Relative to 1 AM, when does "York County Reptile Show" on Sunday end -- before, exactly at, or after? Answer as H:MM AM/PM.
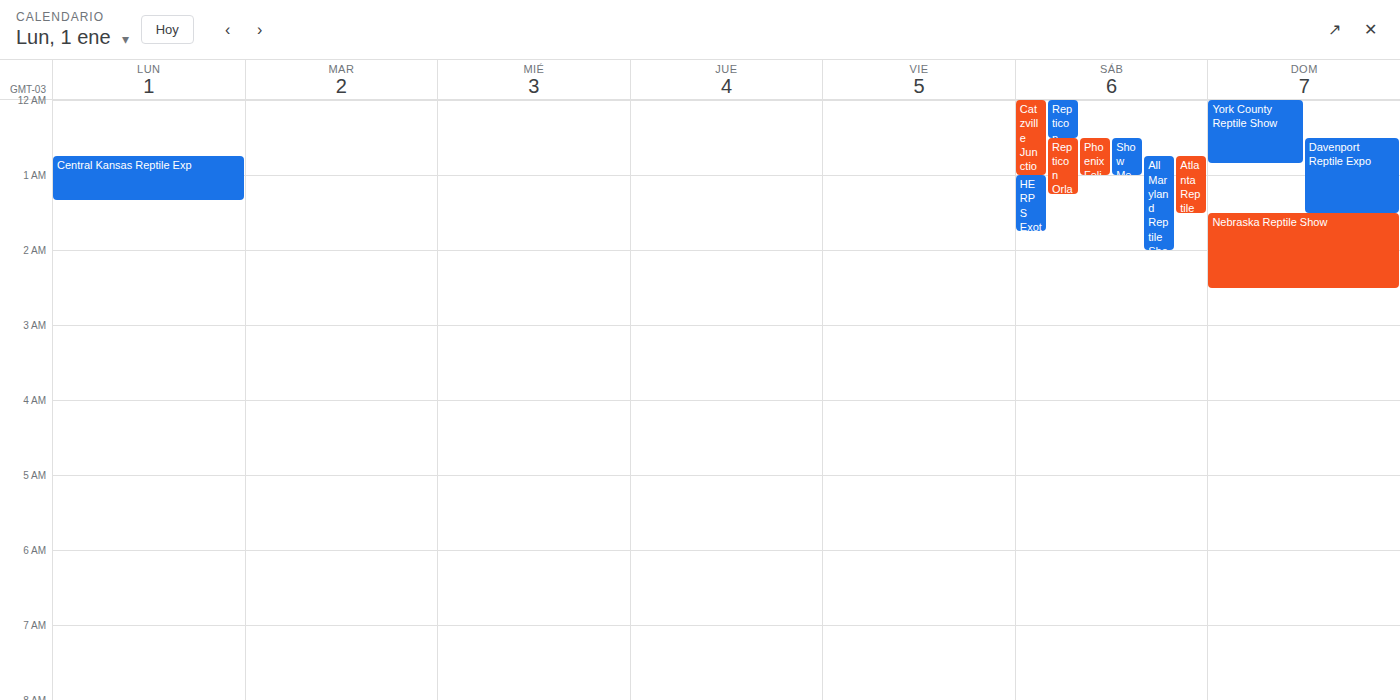
12:50 AM -- before 1 AM, 10 minutes above the 1 AM line.